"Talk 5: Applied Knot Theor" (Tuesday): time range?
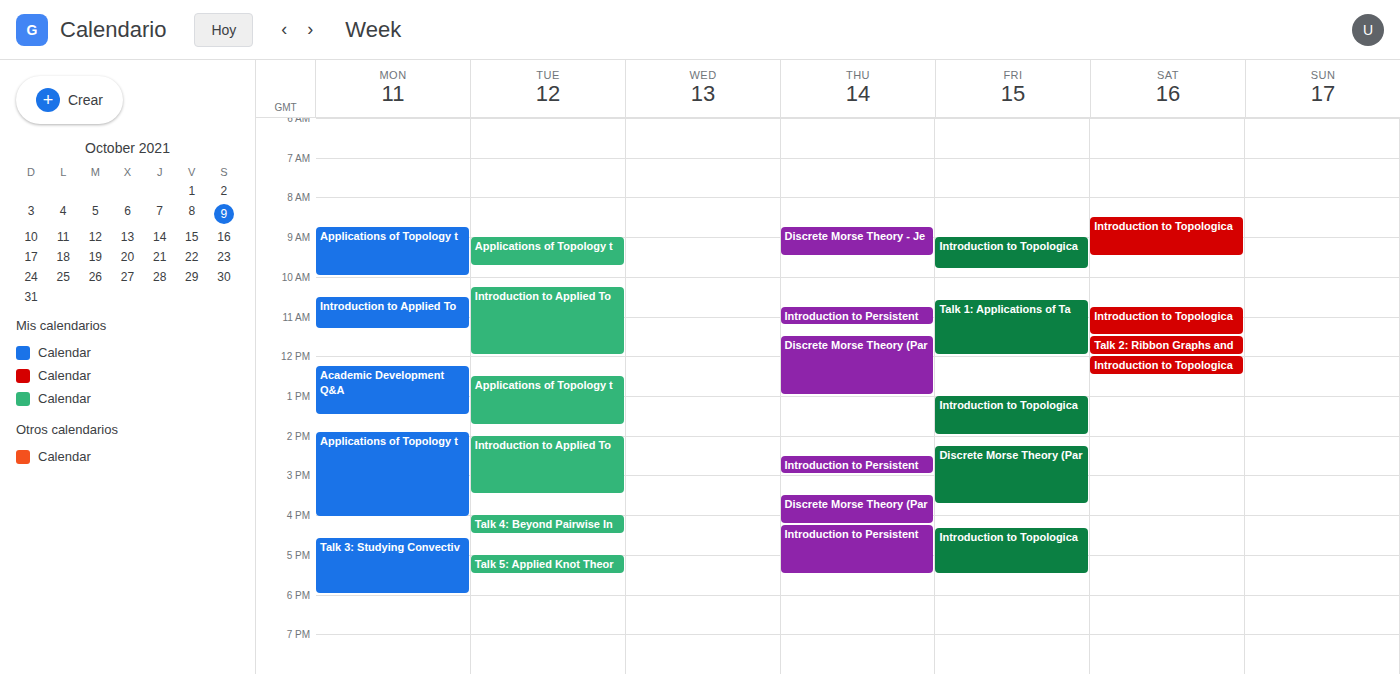
5:00 PM to 5:30 PM